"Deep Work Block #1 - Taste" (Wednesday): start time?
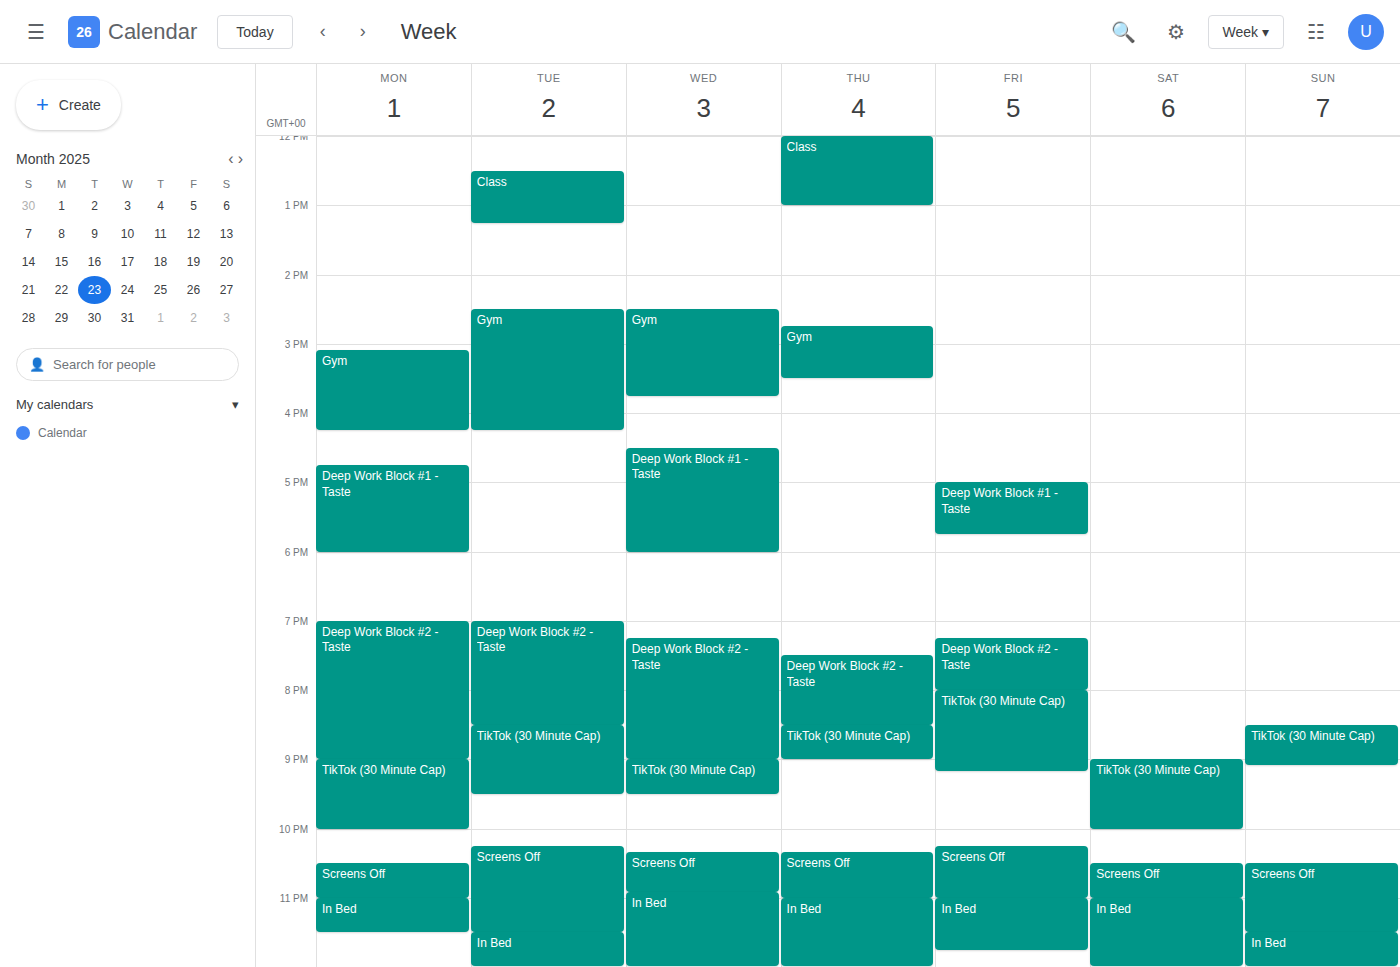
4:30 PM